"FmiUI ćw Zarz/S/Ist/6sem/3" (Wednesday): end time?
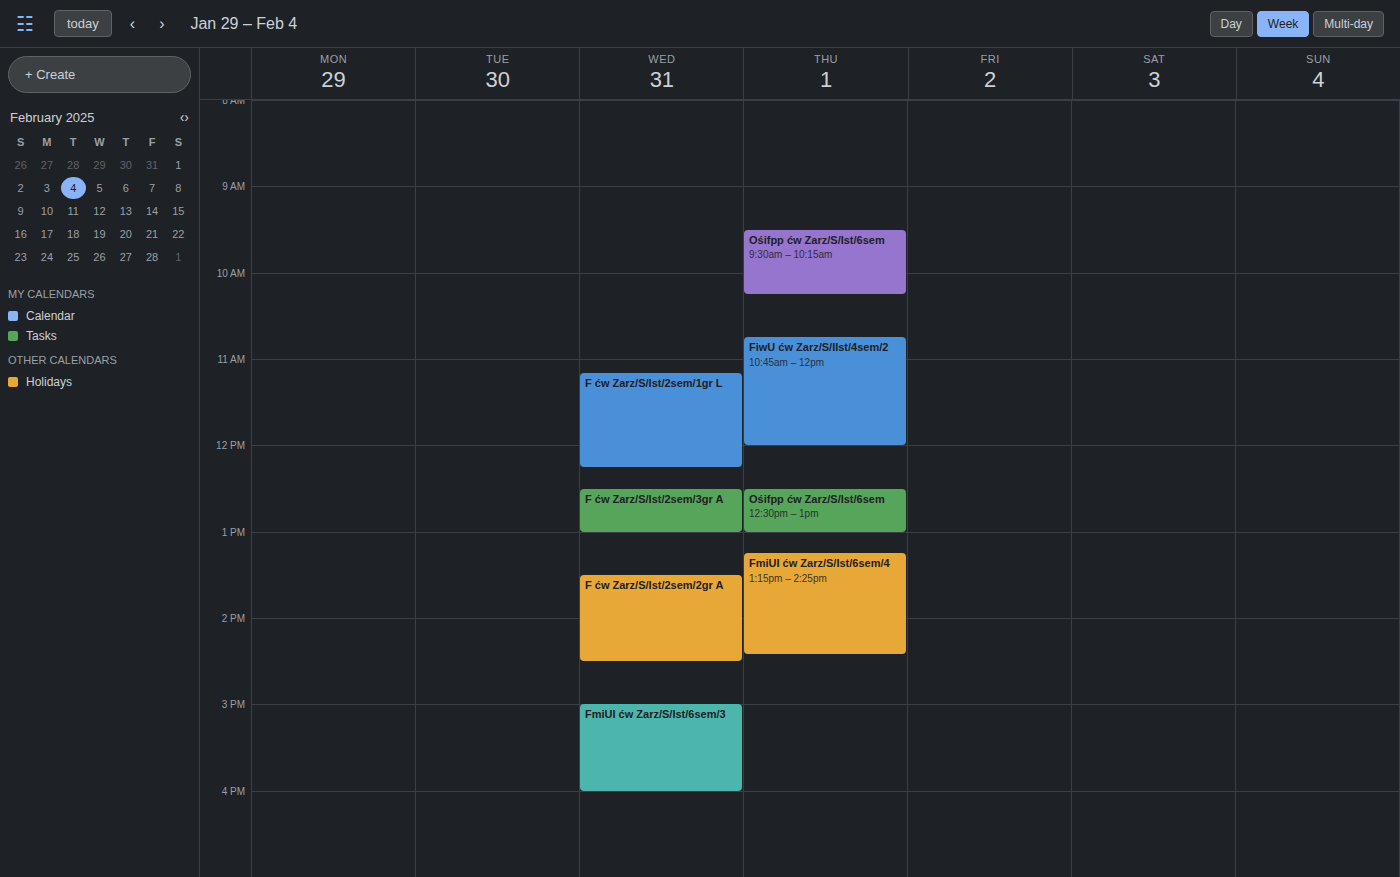
4:00 PM